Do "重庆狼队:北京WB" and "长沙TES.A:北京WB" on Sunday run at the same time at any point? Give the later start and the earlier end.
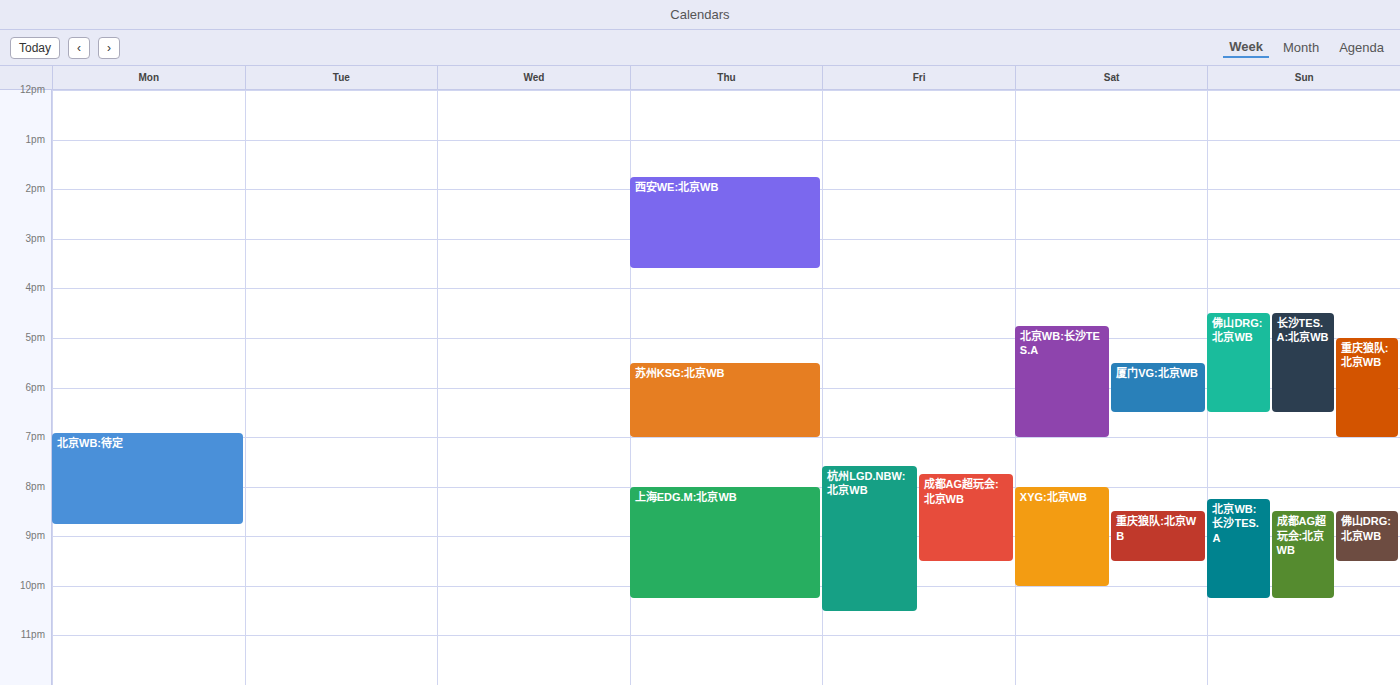
"重庆狼队:北京WB" starts at 5:00 PM, before "长沙TES.A:北京WB" ends at 6:30 PM -- they overlap.